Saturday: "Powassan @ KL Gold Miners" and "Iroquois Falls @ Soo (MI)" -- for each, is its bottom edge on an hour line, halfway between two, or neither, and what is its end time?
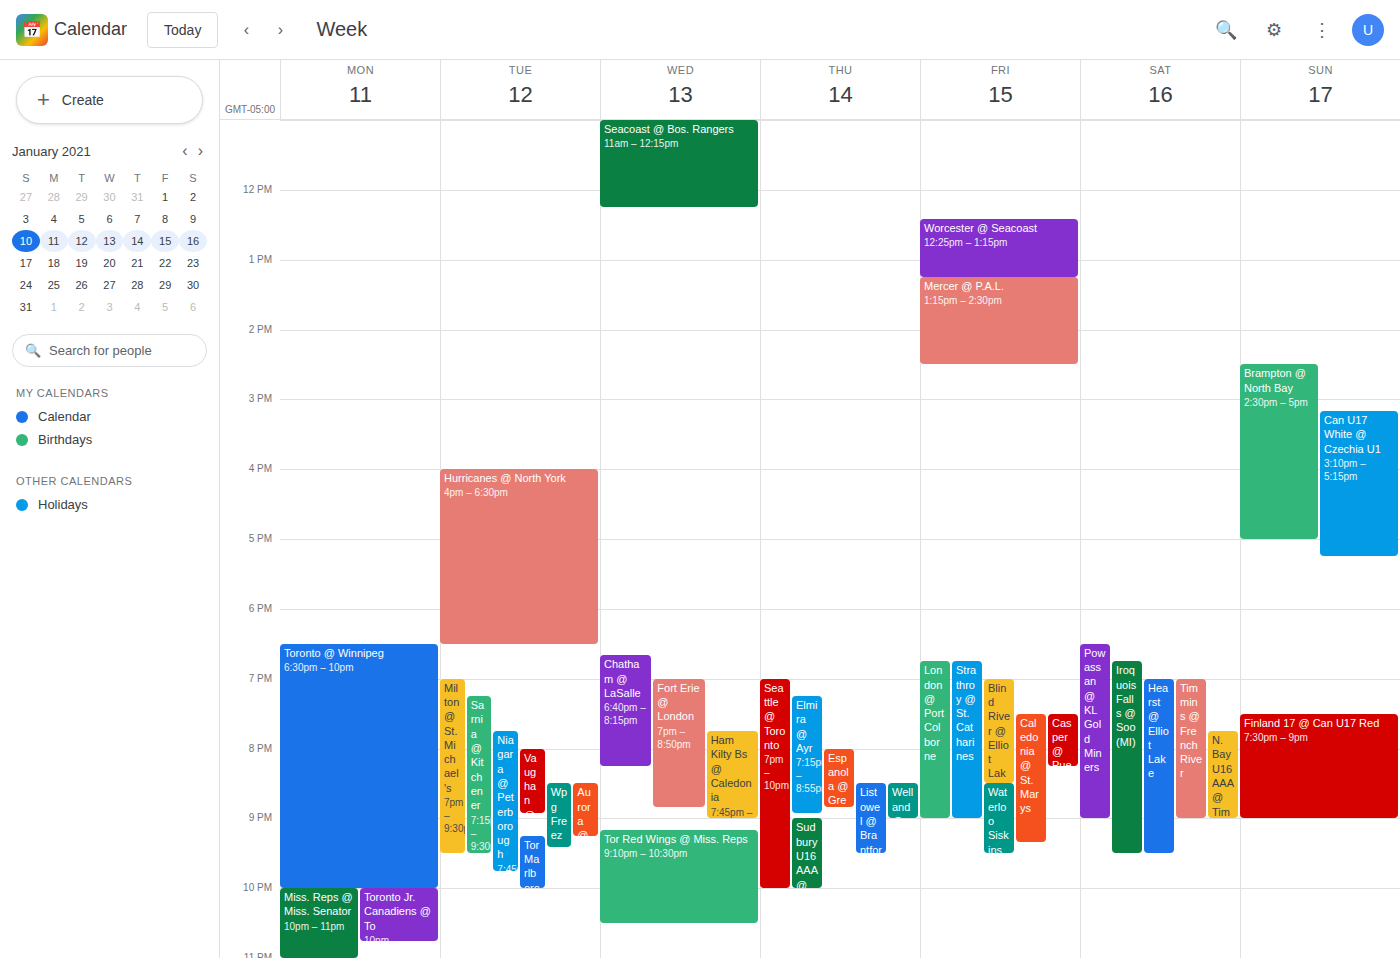
"Powassan @ KL Gold Miners": 21:00, exactly on the 21:00 line. "Iroquois Falls @ Soo (MI)": 21:30, halfway between the 21:00 and 22:00 lines.